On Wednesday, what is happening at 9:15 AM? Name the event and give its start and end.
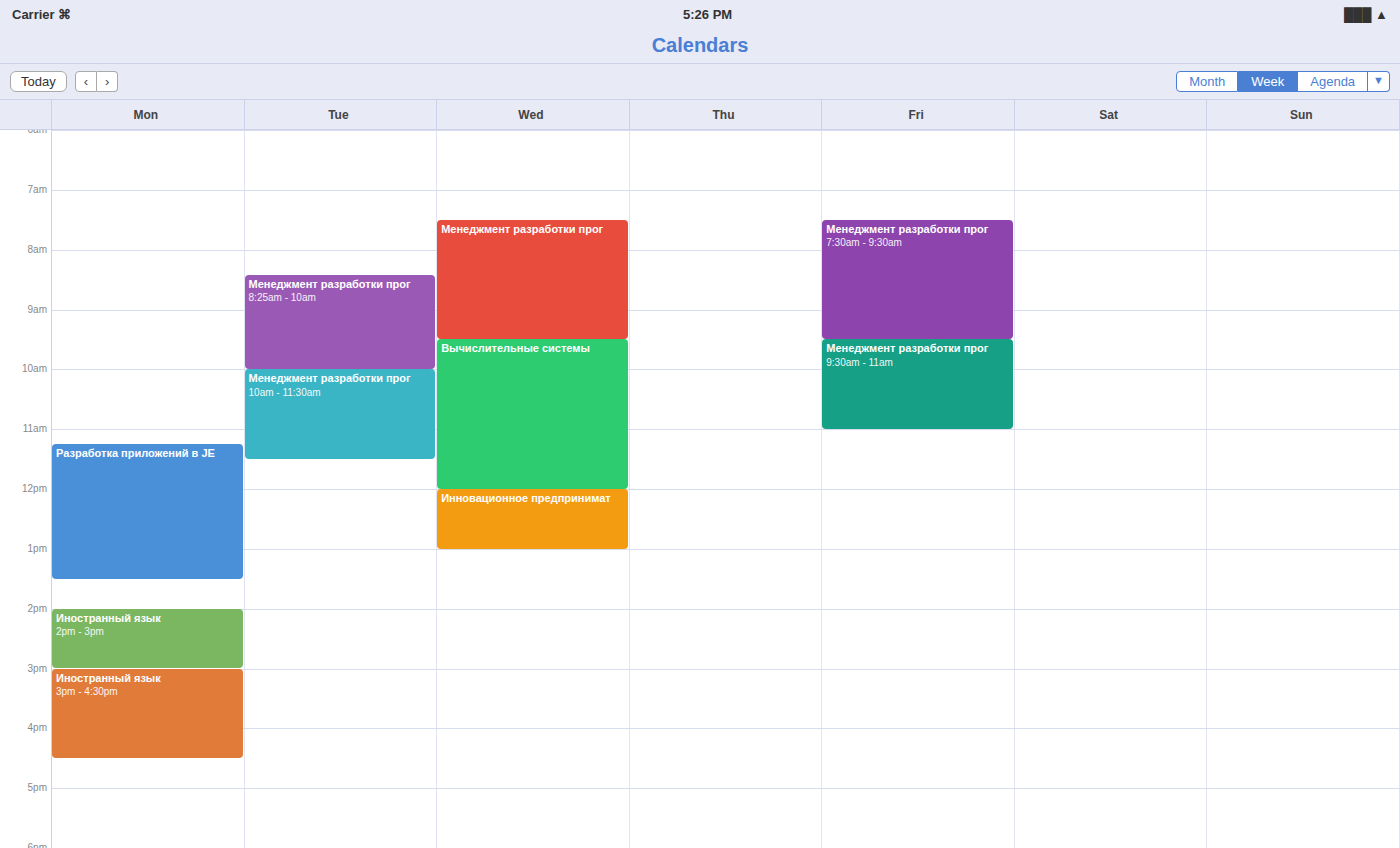
"Менеджмент разработки прог", 7:30 AM to 9:30 AM